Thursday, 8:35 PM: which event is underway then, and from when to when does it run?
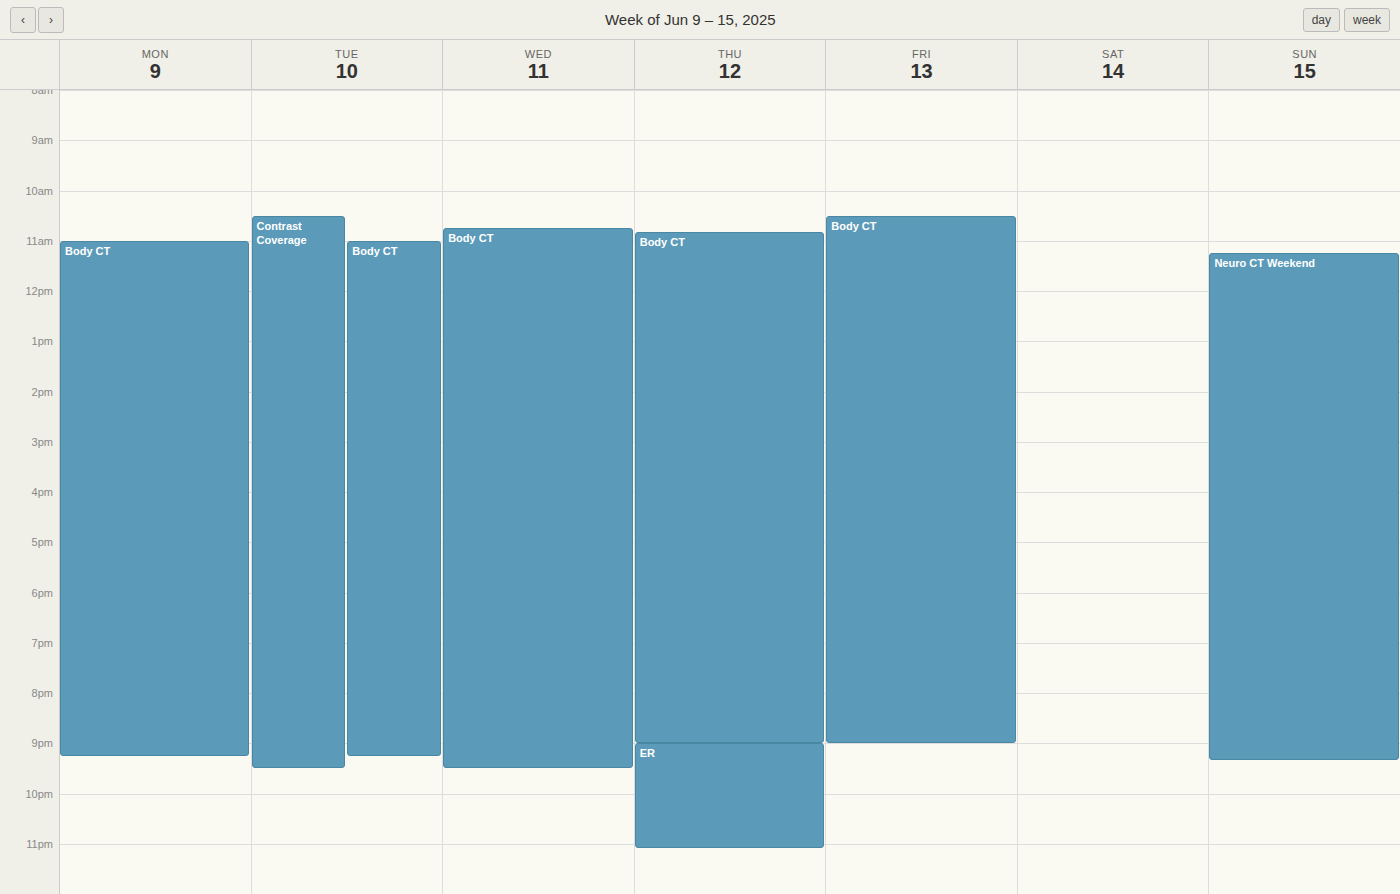
"Body CT", 10:50 AM to 9:00 PM